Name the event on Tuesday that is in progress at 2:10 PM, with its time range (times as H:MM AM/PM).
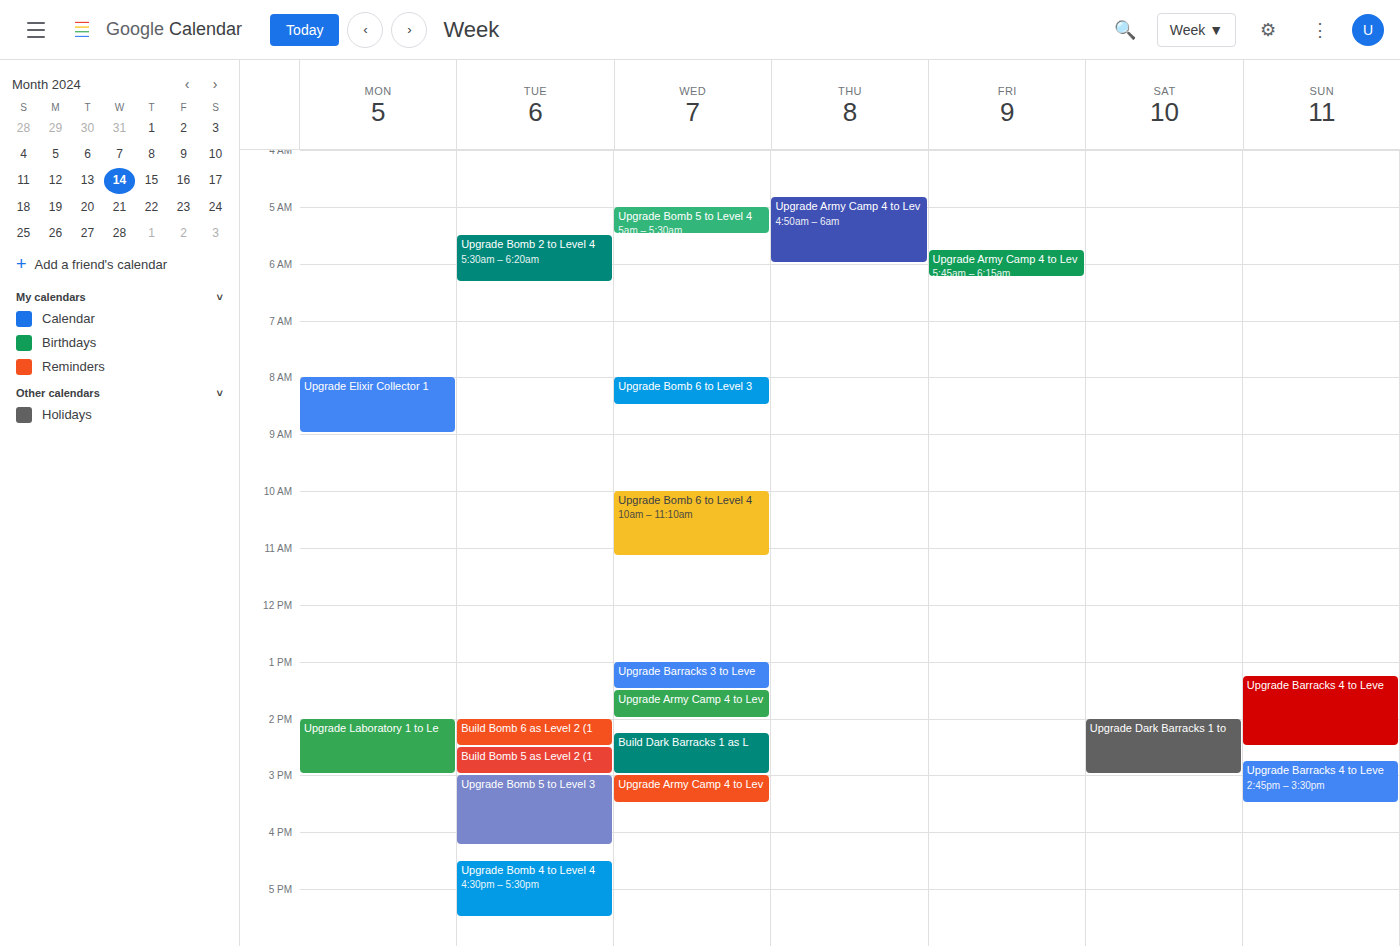
"Build Bomb 6 as Level 2 (1", 2:00 PM to 2:30 PM